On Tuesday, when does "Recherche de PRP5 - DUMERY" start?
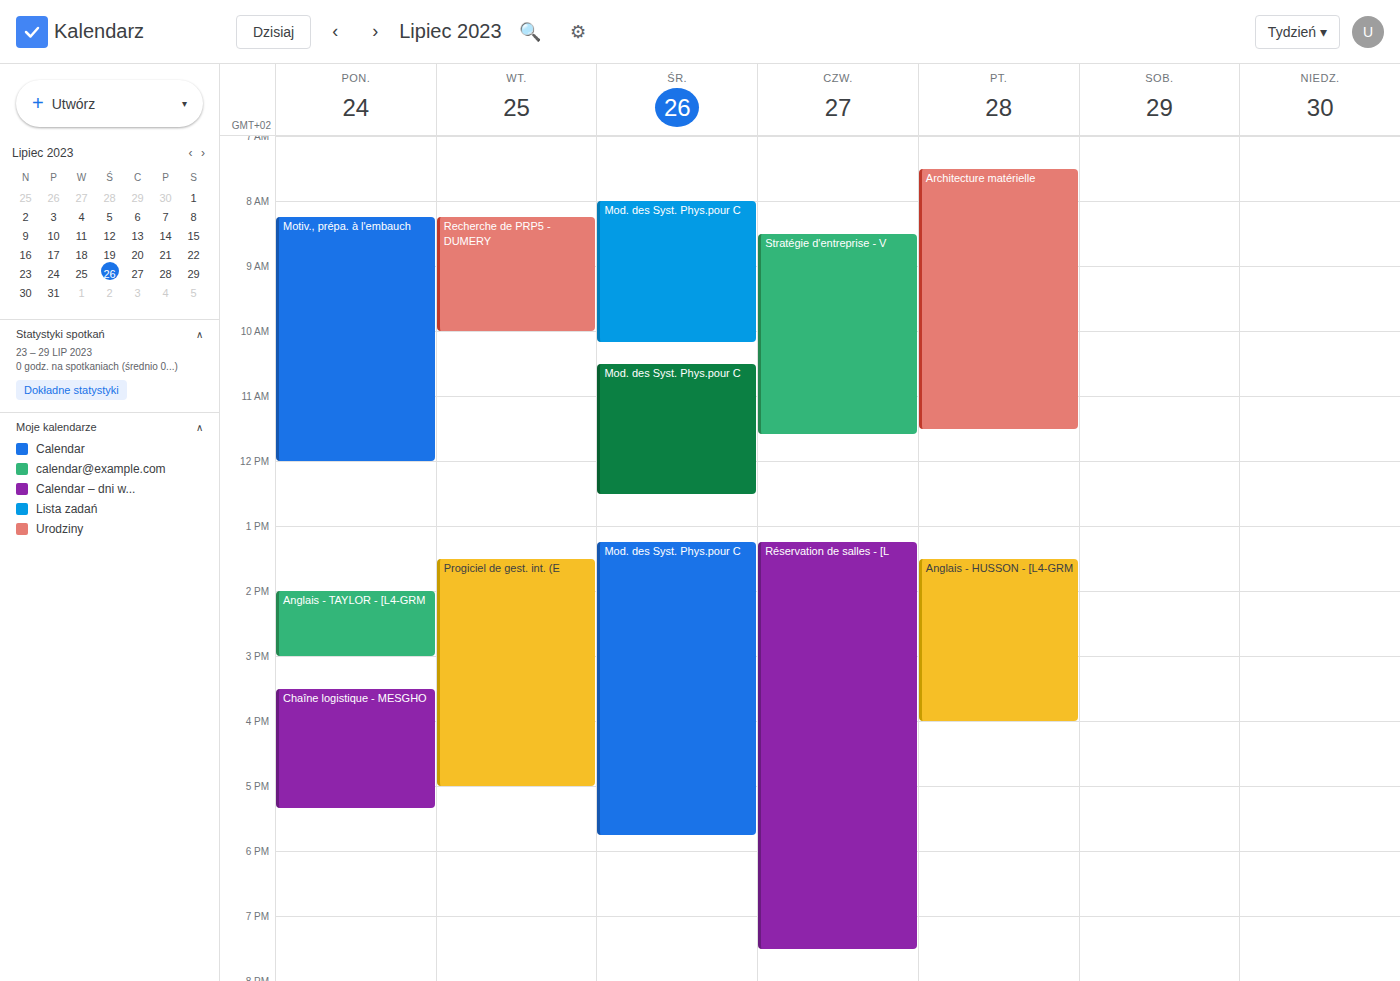
8:15 AM